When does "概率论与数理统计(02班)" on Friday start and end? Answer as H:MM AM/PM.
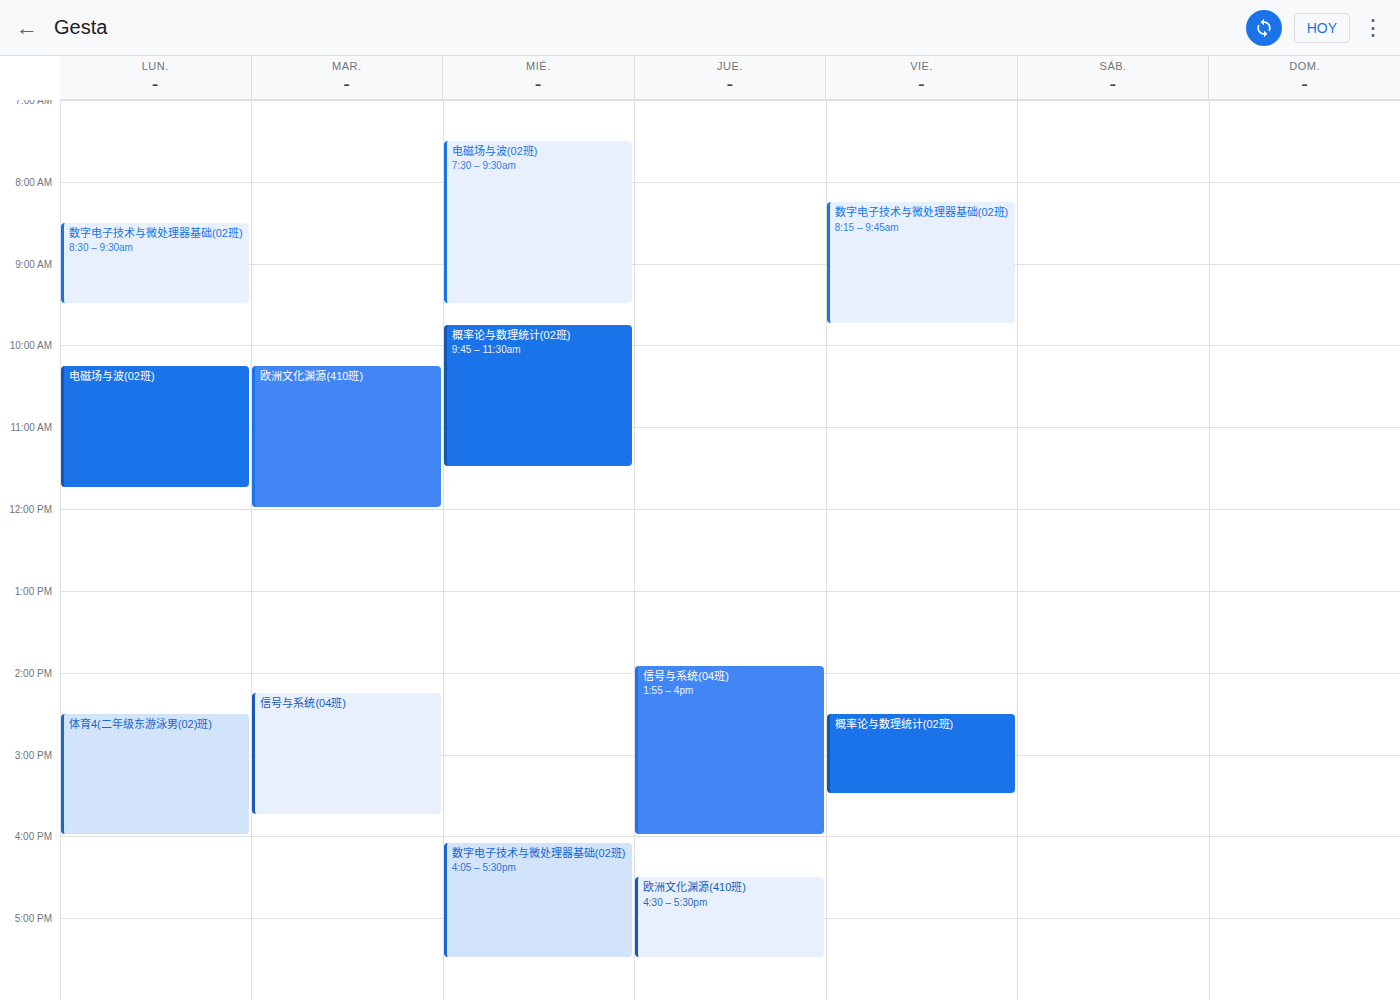
2:30 PM to 3:30 PM